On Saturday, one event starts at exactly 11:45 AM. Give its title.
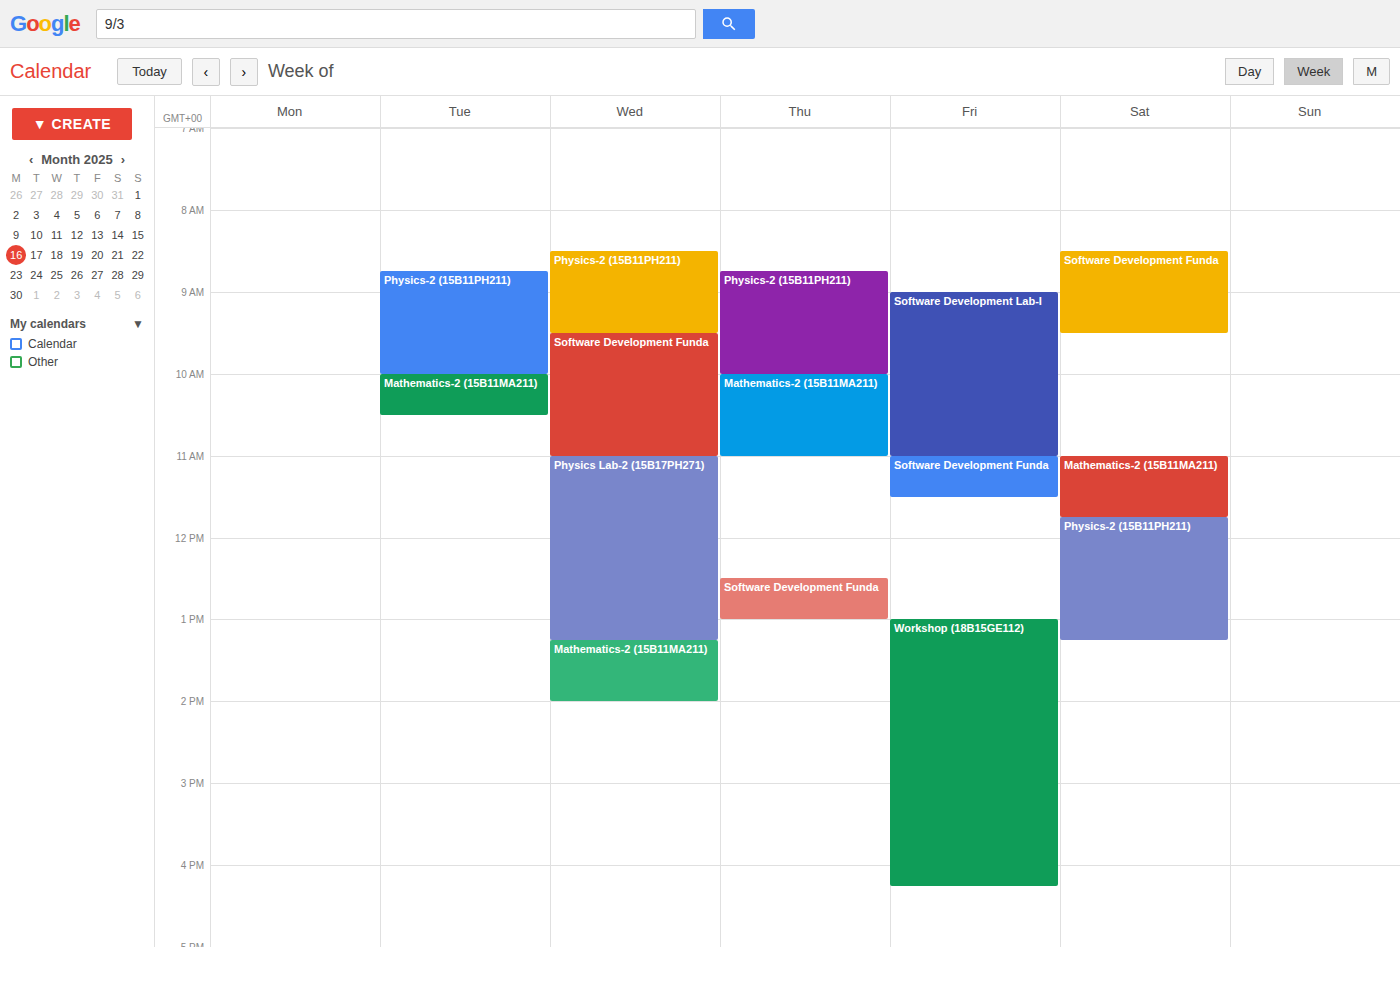
"Physics-2 (15B11PH211)"